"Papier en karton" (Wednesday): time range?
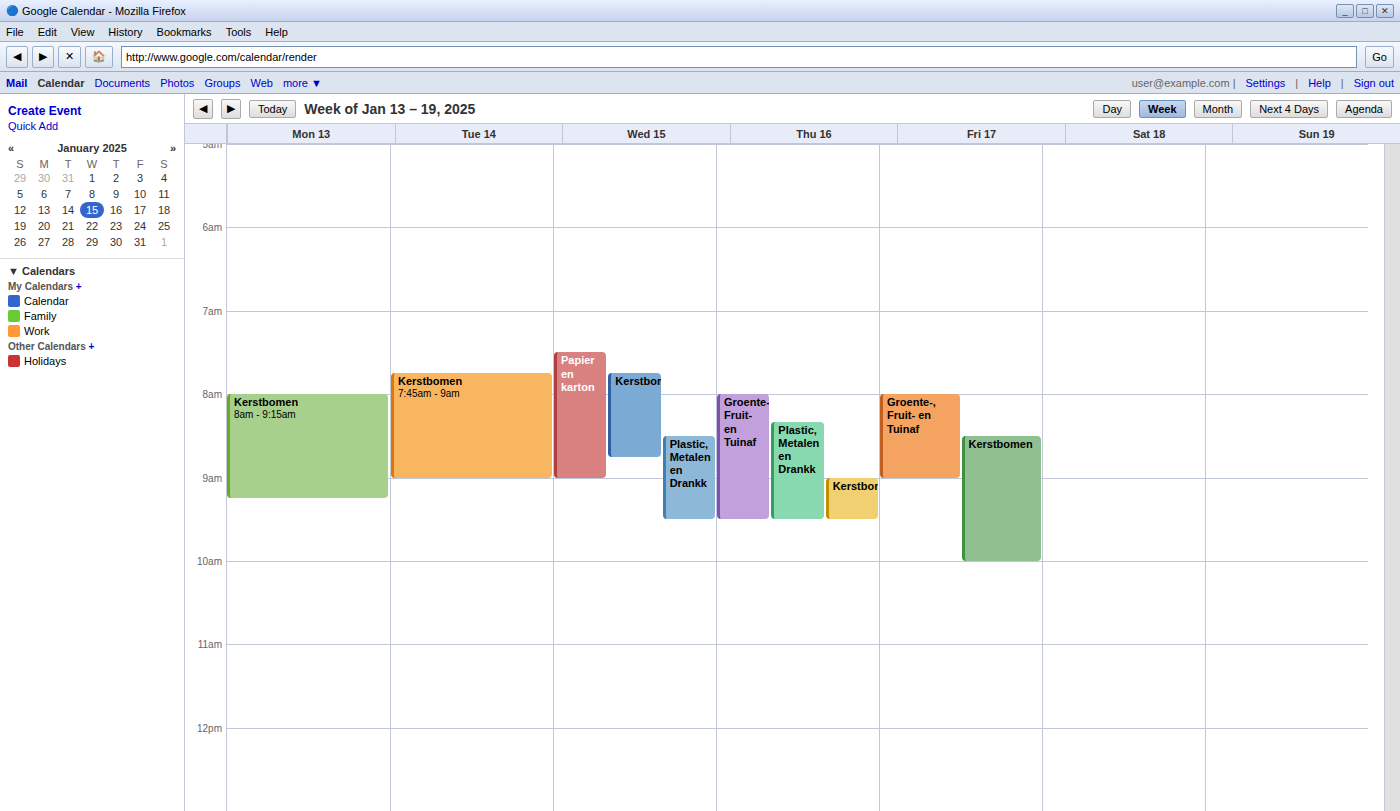
7:30 AM to 9:00 AM